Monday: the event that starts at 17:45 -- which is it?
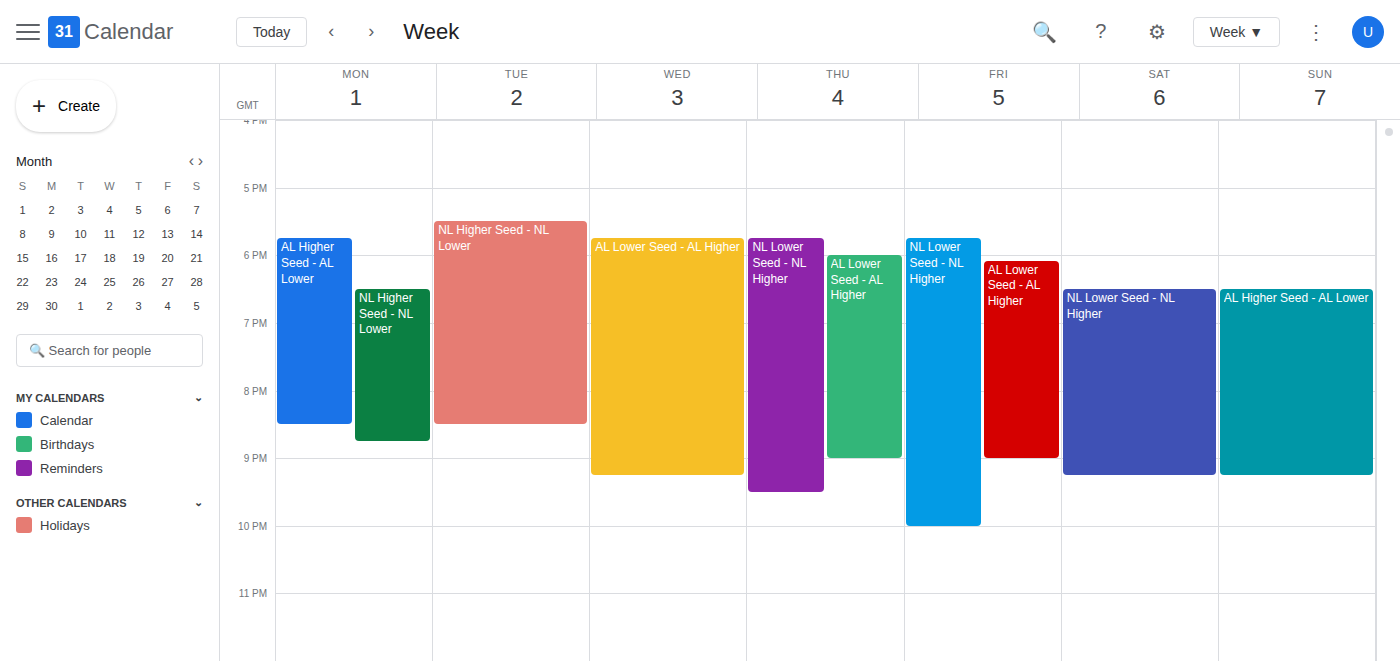
"AL Higher Seed - AL Lower"